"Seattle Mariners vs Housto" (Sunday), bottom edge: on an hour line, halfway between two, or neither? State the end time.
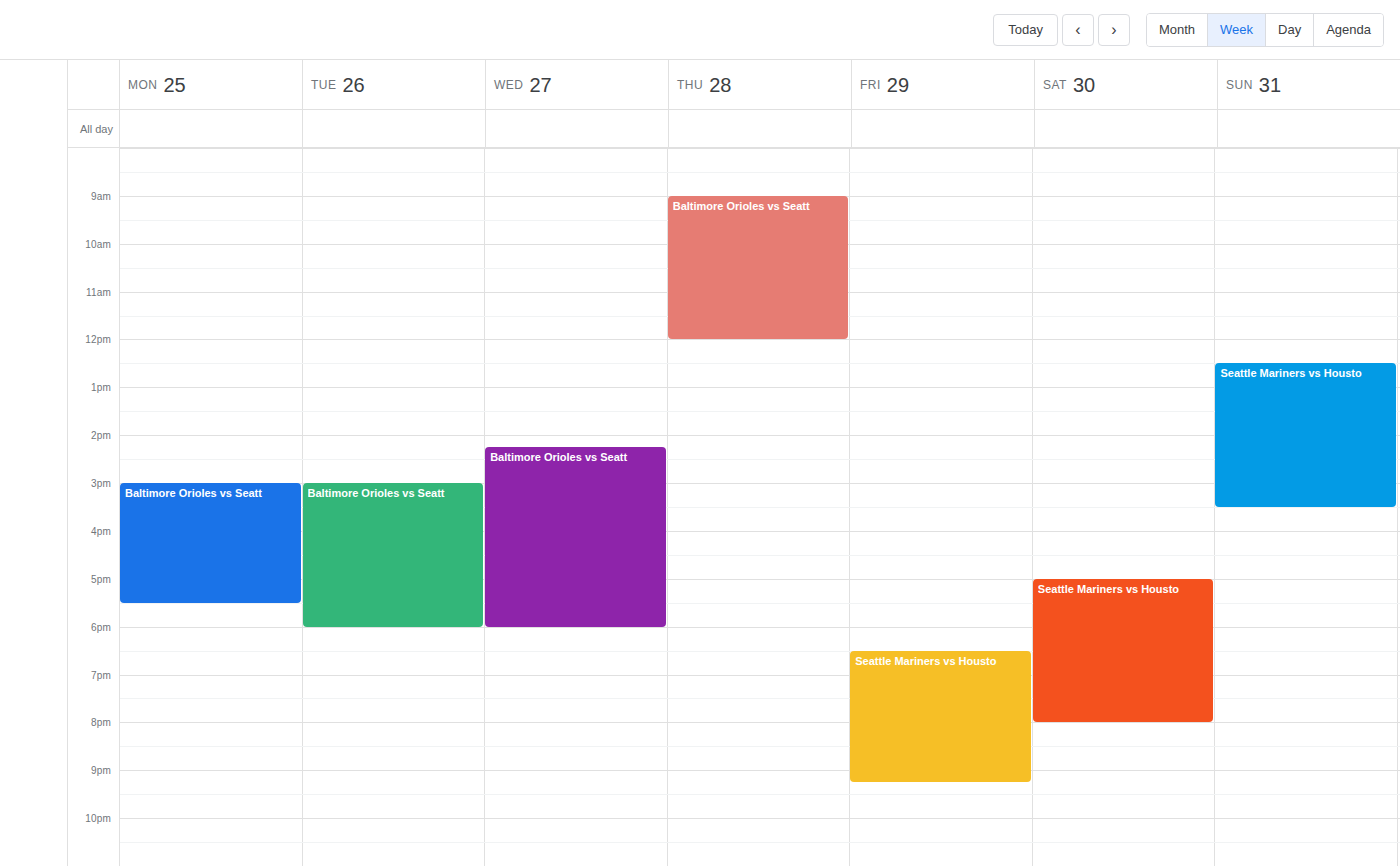
3:30 PM -- halfway between the 3 PM and 4 PM lines.